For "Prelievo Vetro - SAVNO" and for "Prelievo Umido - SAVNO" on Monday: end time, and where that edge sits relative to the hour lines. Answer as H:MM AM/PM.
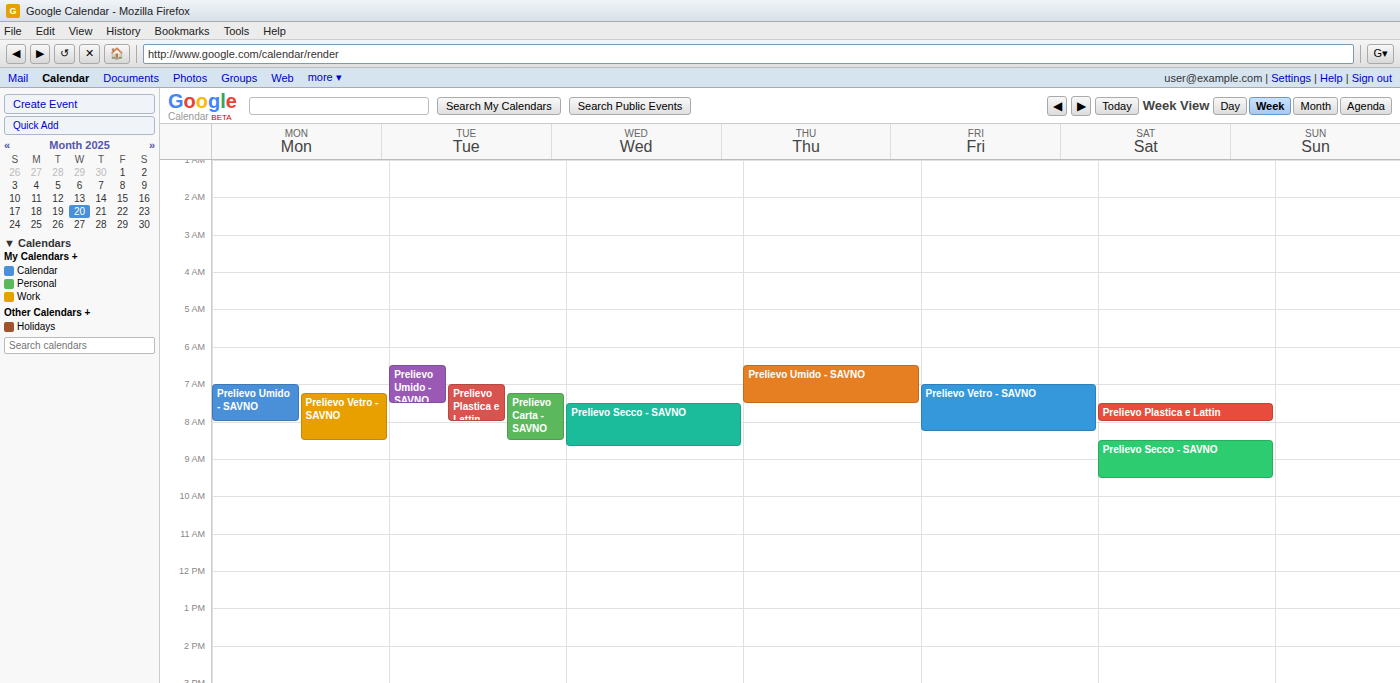
"Prelievo Vetro - SAVNO": 8:30 AM, halfway between the 8 AM and 9 AM lines. "Prelievo Umido - SAVNO": 8:00 AM, exactly on the 8 AM line.